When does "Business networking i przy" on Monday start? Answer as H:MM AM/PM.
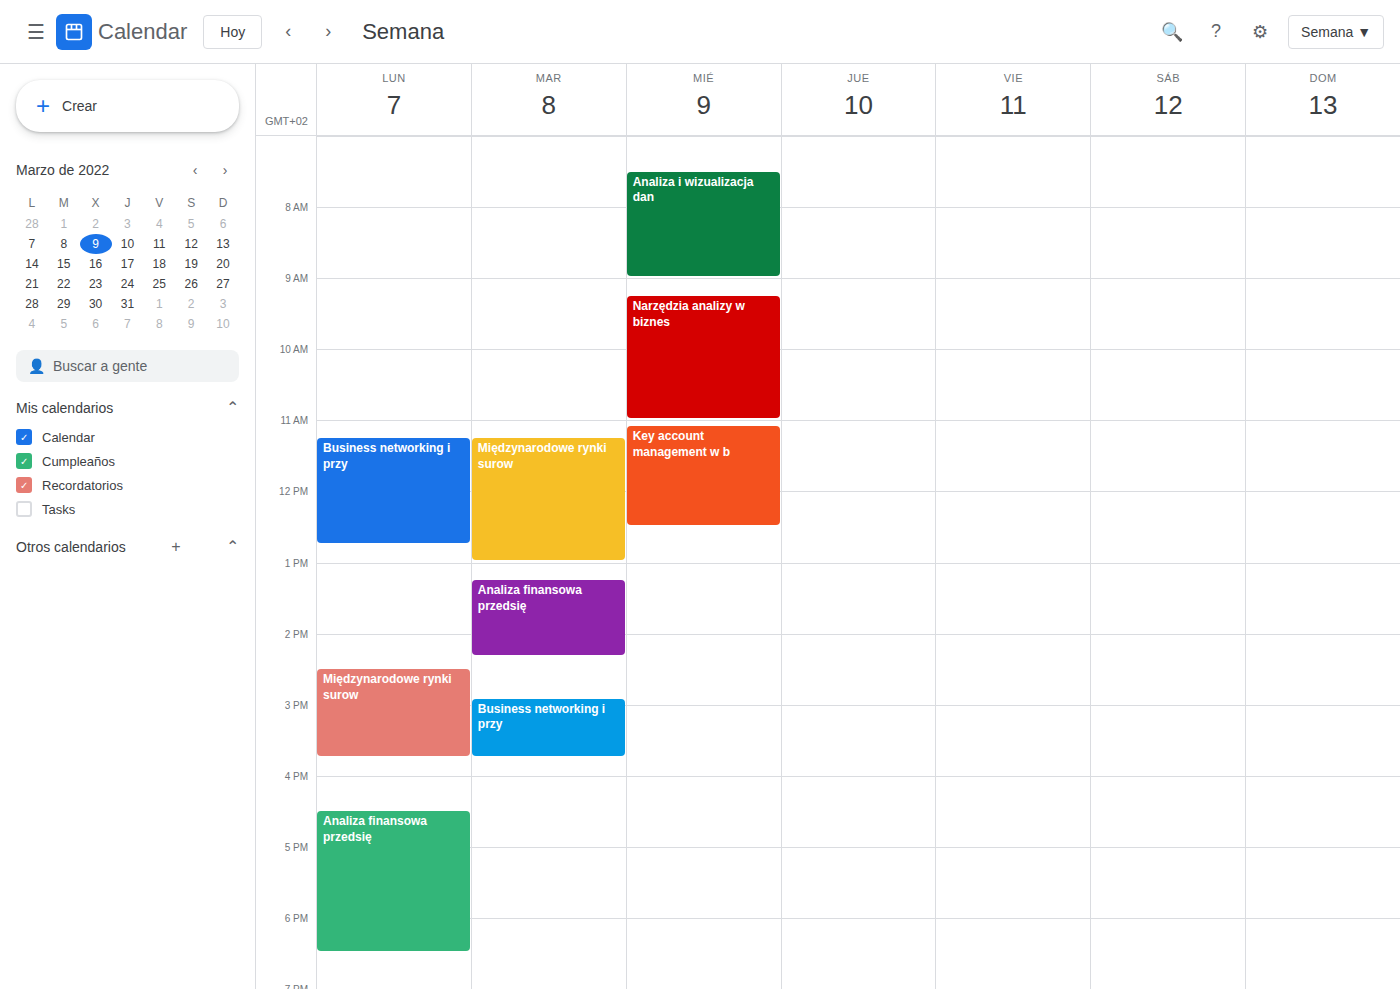
11:15 AM